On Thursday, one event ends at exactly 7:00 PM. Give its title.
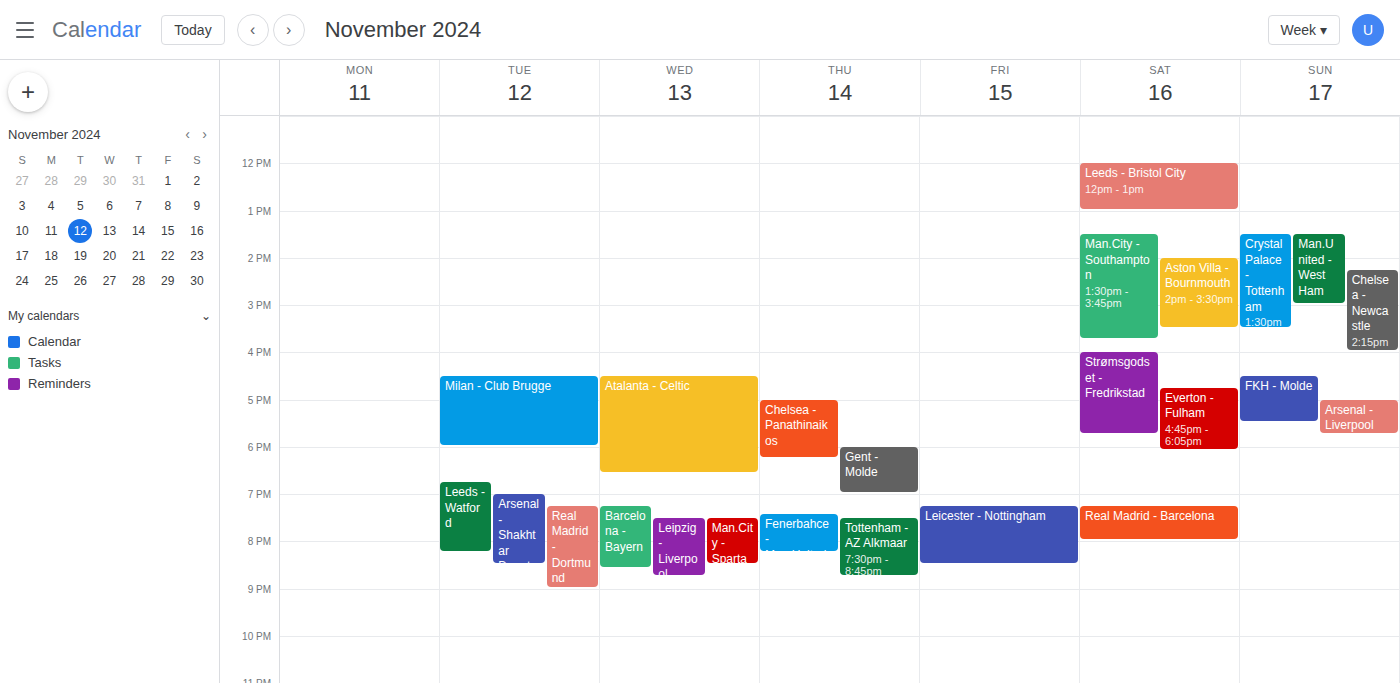
"Gent - Molde"